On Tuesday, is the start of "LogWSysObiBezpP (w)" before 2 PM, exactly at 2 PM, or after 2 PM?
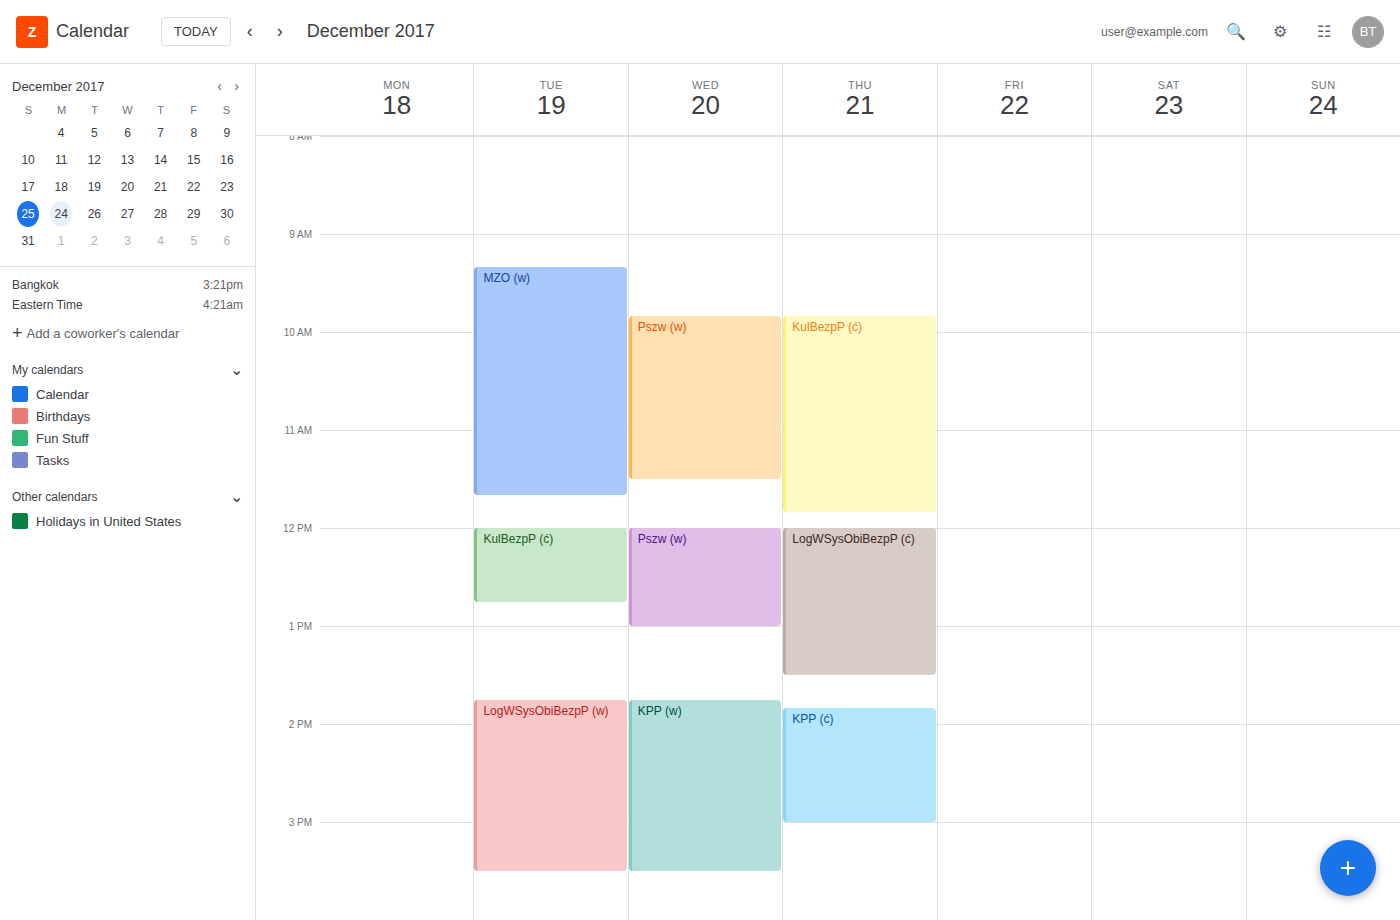
1:45 PM -- before 2 PM, 15 minutes above the 2 PM line.